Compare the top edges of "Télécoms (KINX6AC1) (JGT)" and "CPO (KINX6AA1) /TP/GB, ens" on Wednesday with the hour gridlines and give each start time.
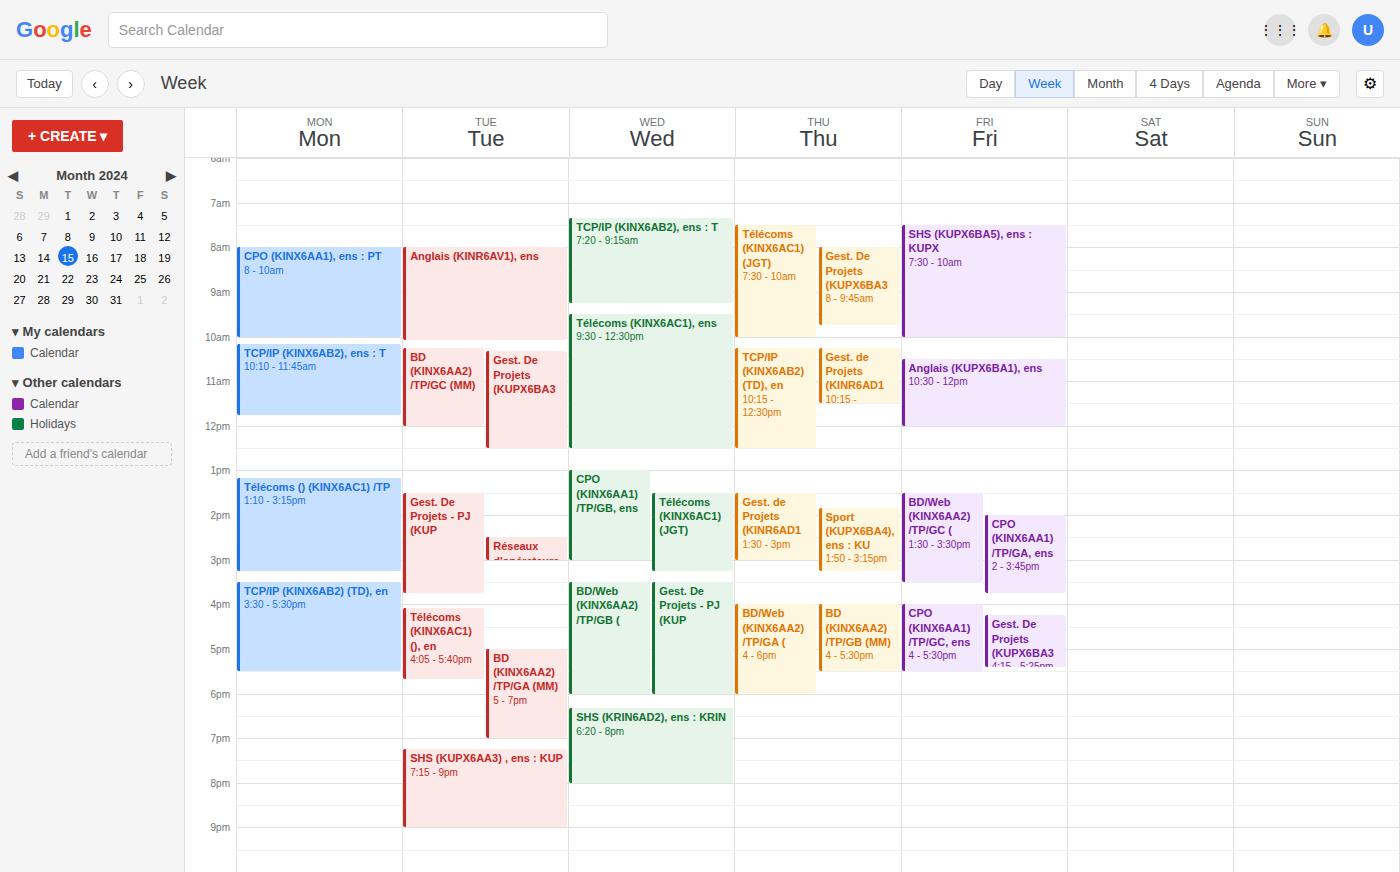
"Télécoms (KINX6AC1) (JGT)": 13:30, halfway between the 13:00 and 14:00 lines. "CPO (KINX6AA1) /TP/GB, ens": 13:00, exactly on the 13:00 line.